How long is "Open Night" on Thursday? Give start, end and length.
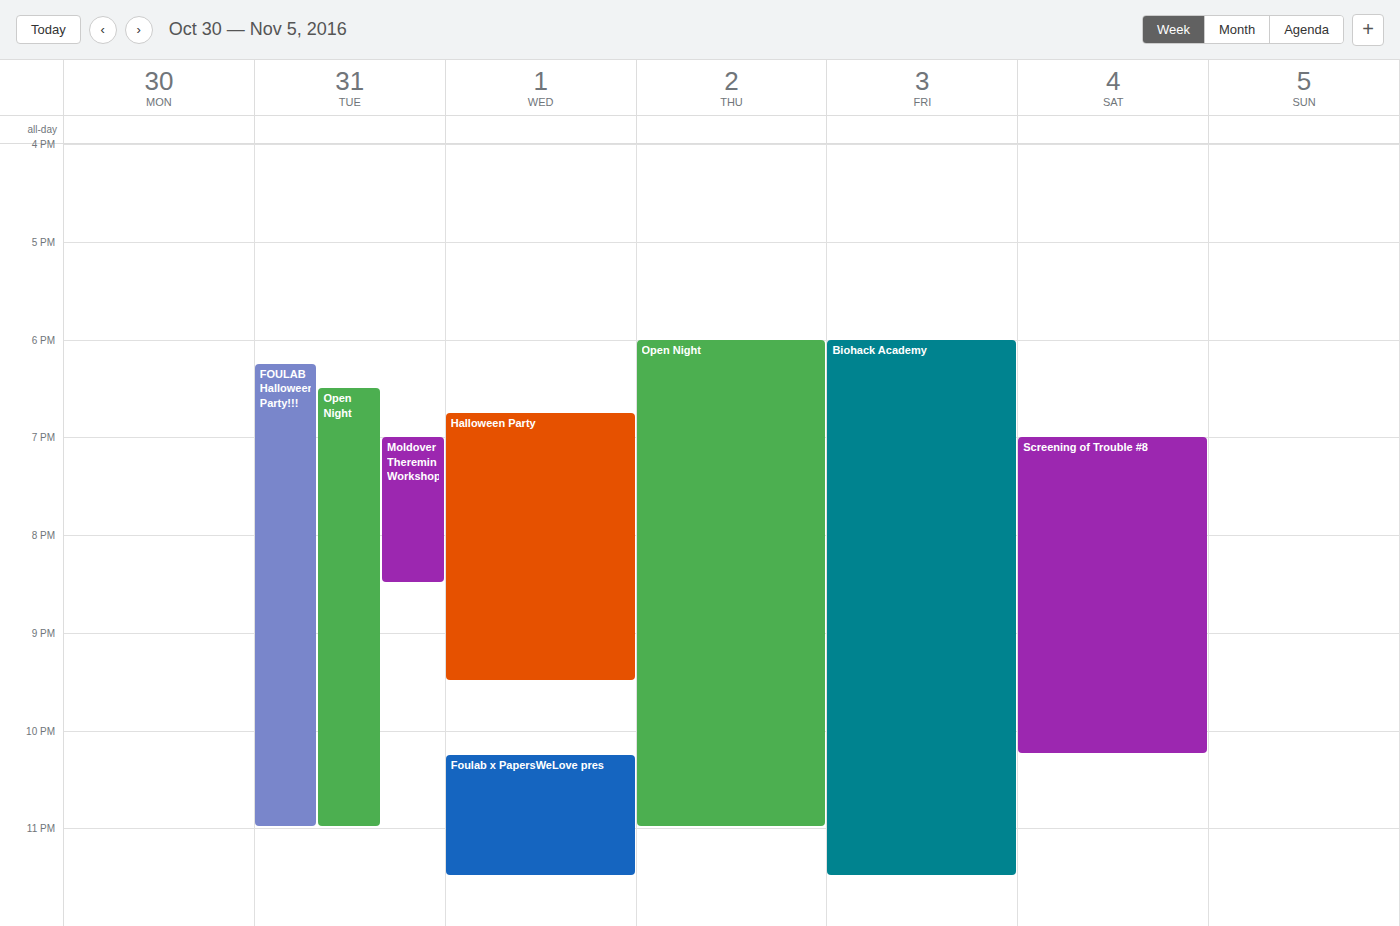
6:00 PM to 11:00 PM, 5 hours